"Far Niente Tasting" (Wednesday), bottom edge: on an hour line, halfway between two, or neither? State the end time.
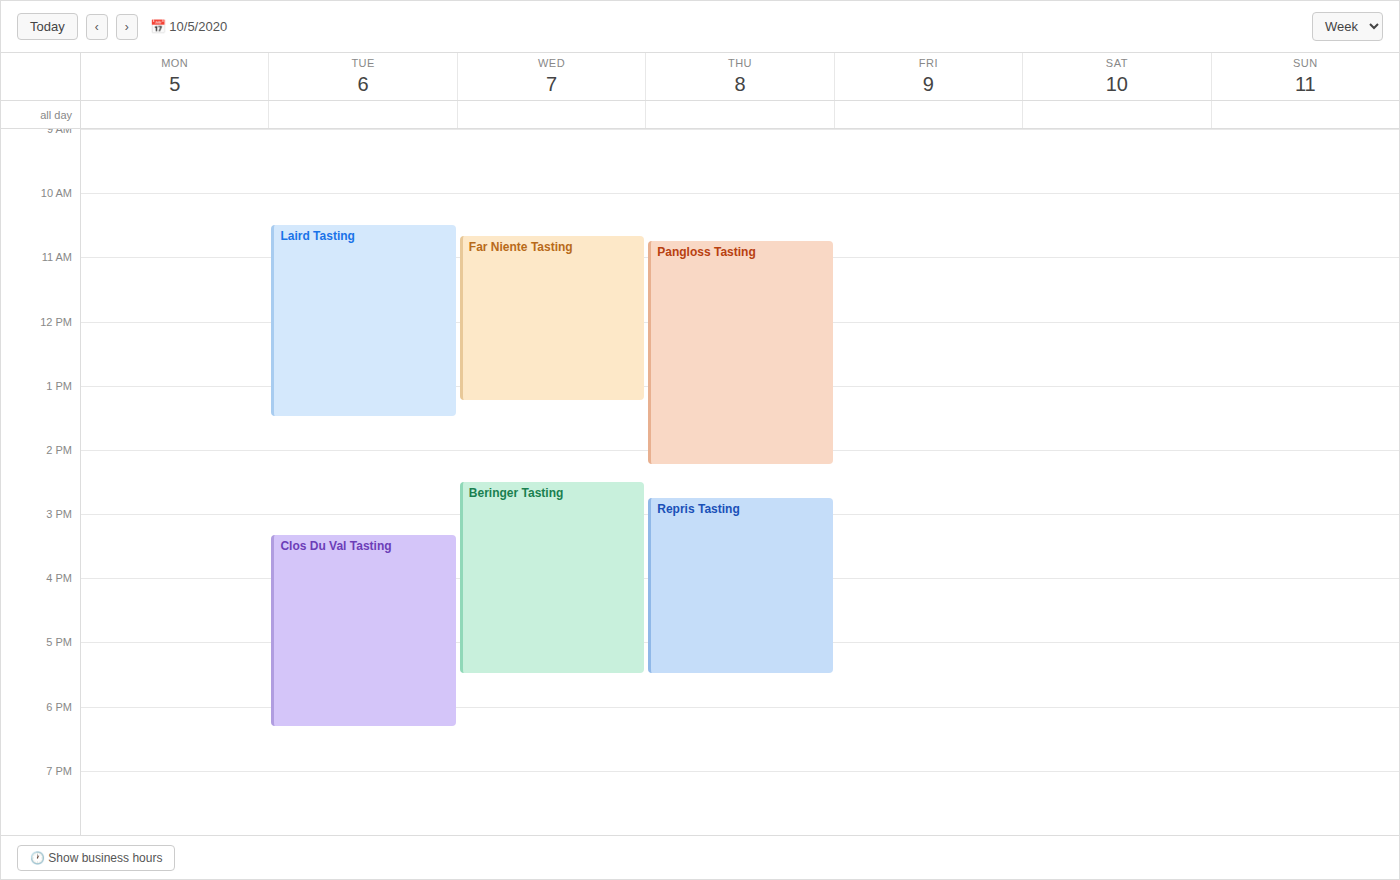
13:15 -- neither: a quarter of the way from the 13:00 line to the 14:00 line.